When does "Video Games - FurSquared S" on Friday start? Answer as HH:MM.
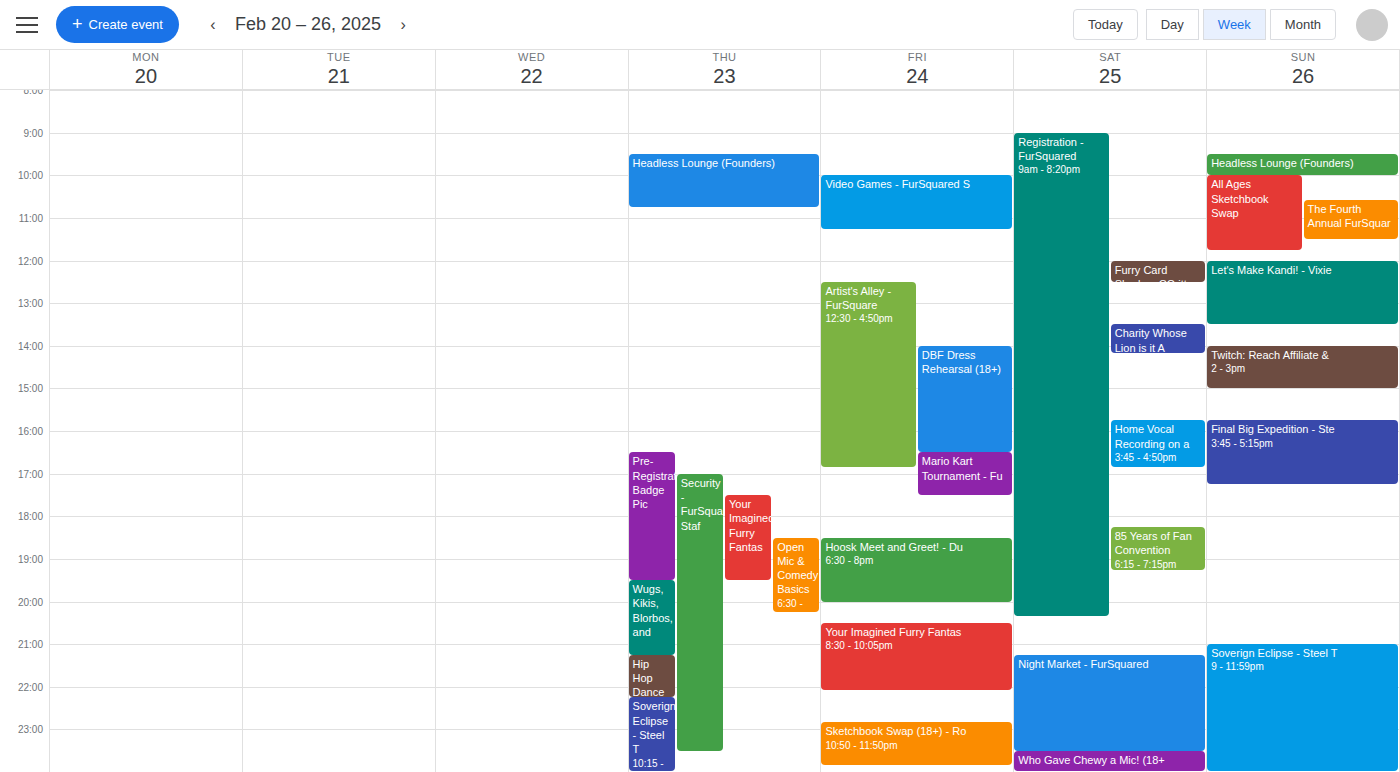
10:00